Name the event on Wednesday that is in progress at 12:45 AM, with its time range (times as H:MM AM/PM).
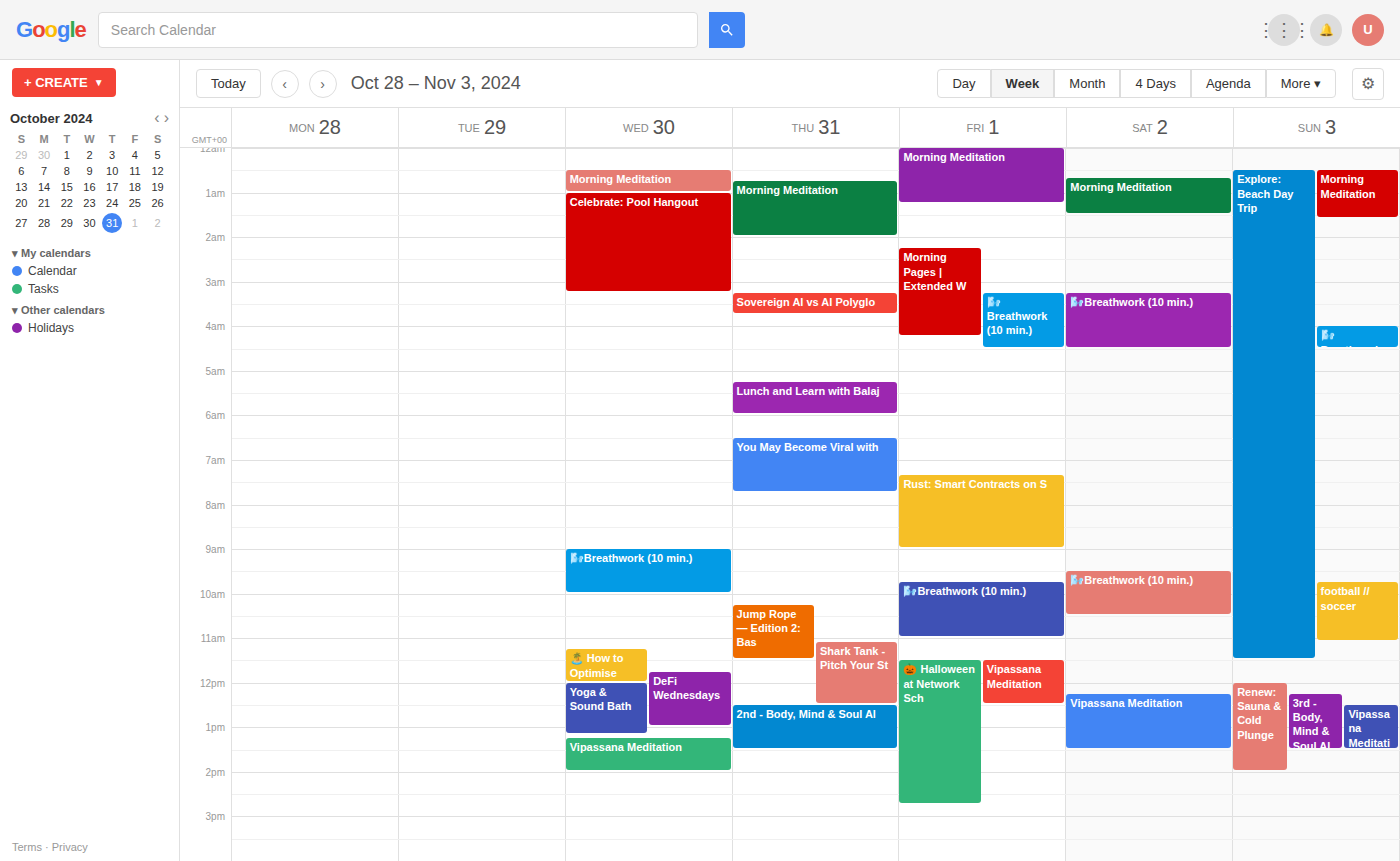
"Morning Meditation", 12:30 AM to 1:00 AM